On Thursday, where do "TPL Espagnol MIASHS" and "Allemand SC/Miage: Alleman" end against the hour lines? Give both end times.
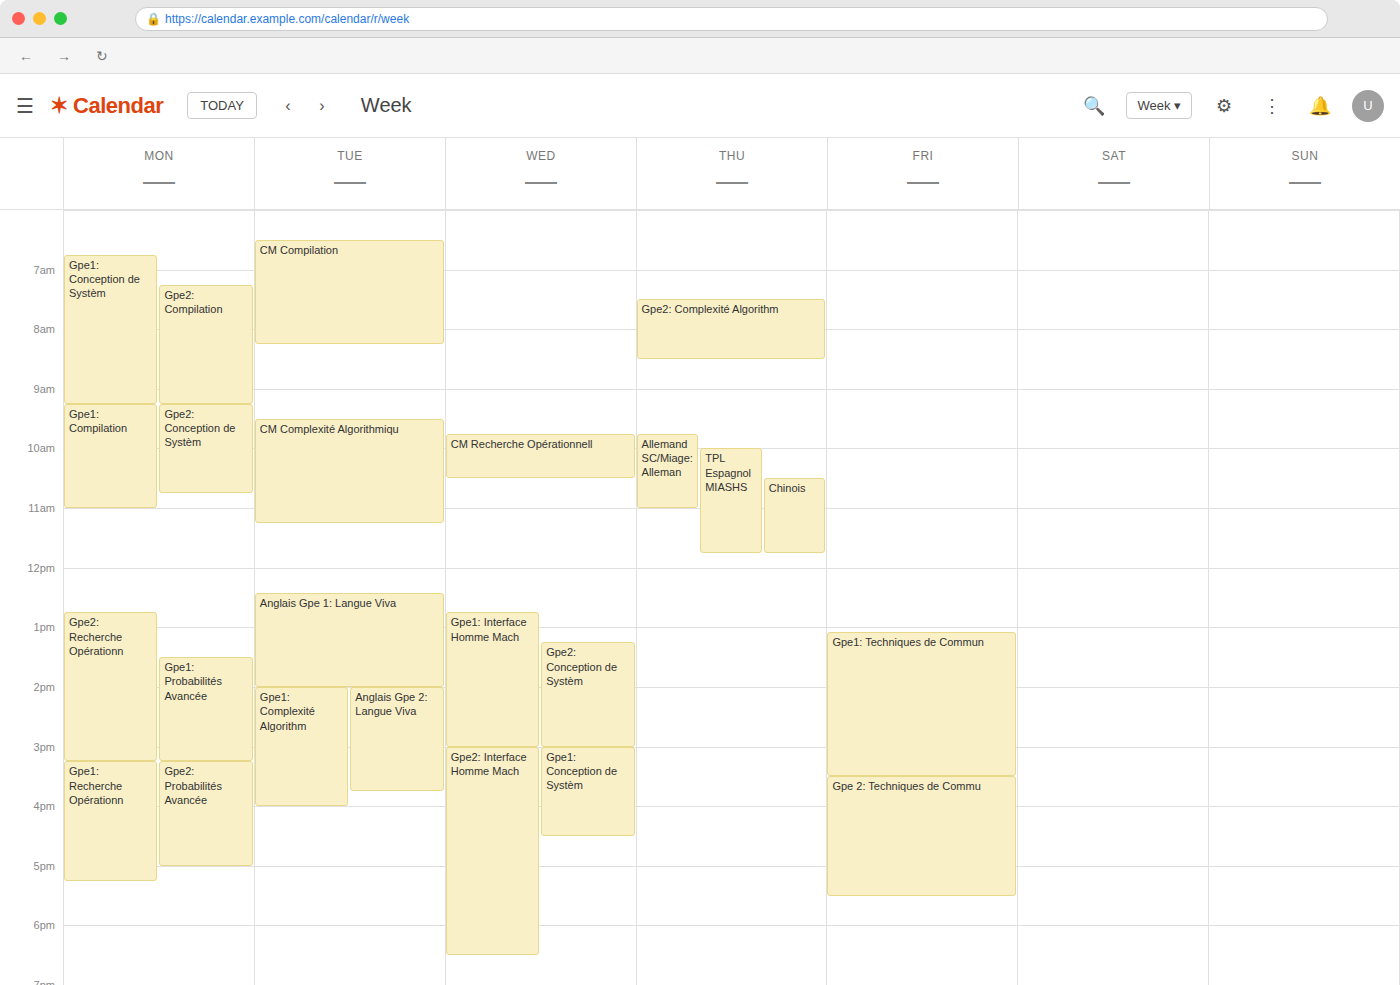
"TPL Espagnol MIASHS": 11:45 AM, neither: three quarters of the way from the 11 AM line to the 12 PM line. "Allemand SC/Miage: Alleman": 11:00 AM, exactly on the 11 AM line.